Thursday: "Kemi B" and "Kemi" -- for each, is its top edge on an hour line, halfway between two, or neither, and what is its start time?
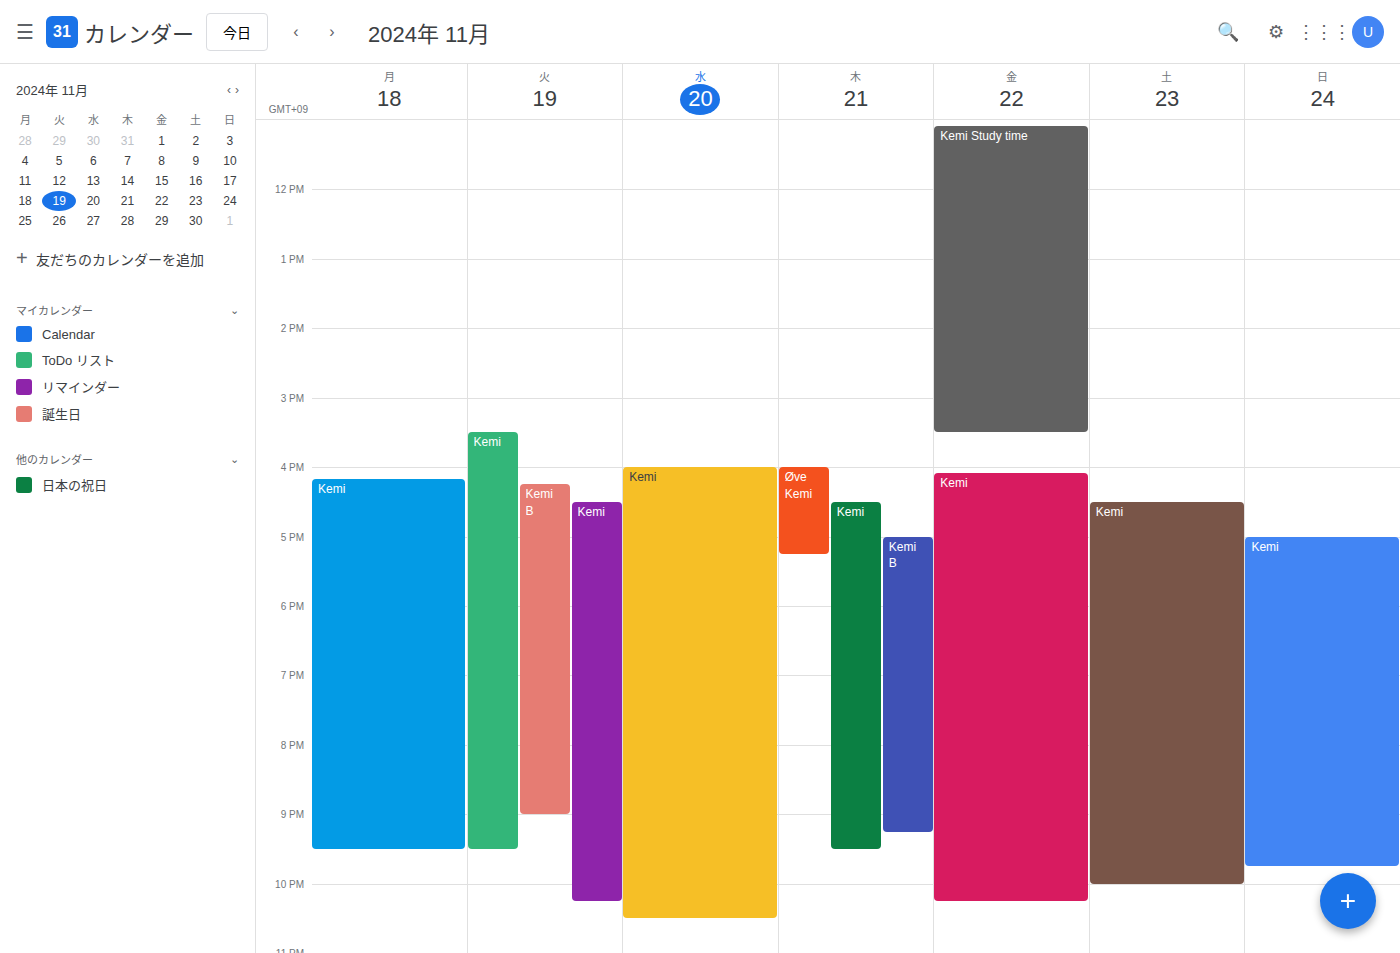
"Kemi B": 17:00, exactly on the 17:00 line. "Kemi": 16:30, halfway between the 16:00 and 17:00 lines.